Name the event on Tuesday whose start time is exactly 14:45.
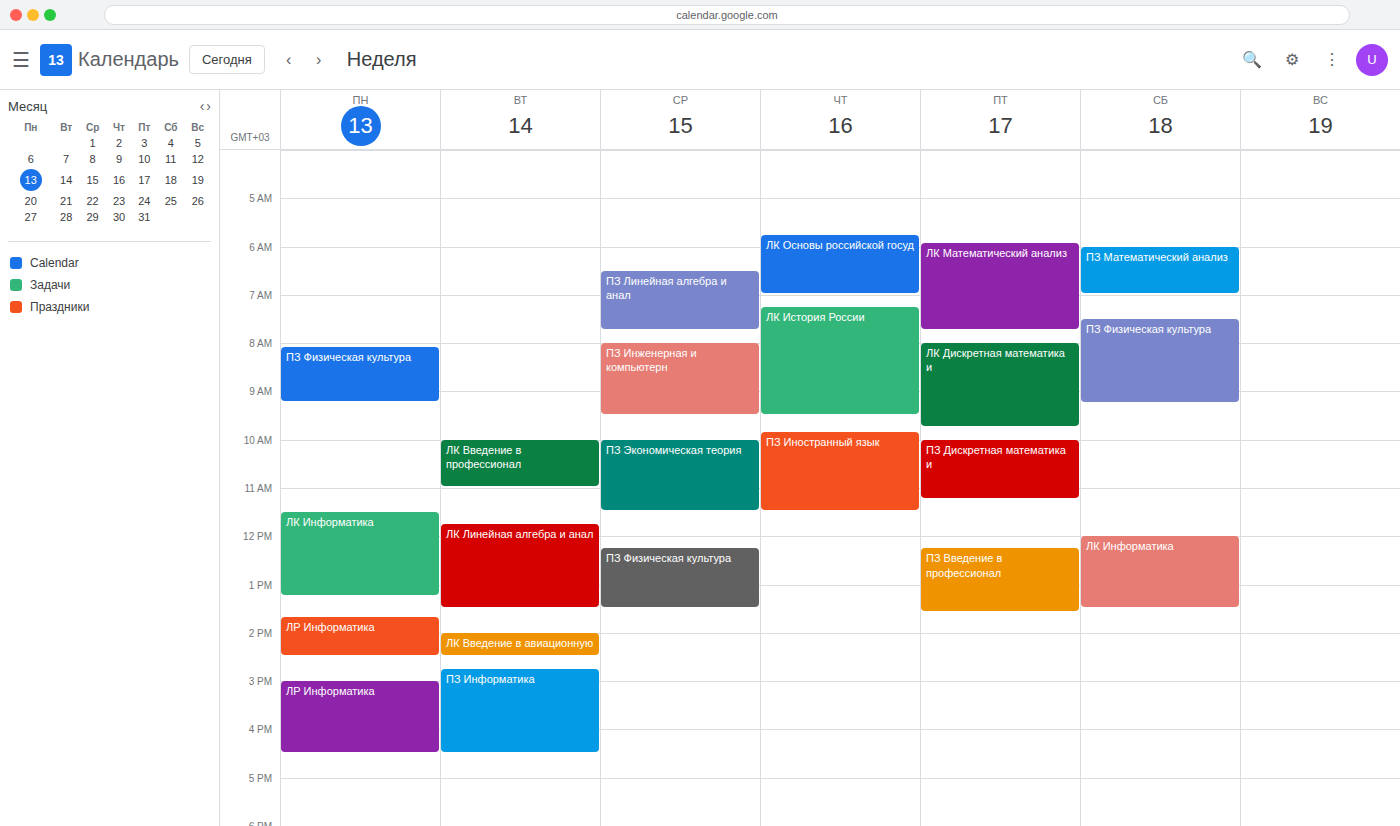
"ПЗ Информатика"